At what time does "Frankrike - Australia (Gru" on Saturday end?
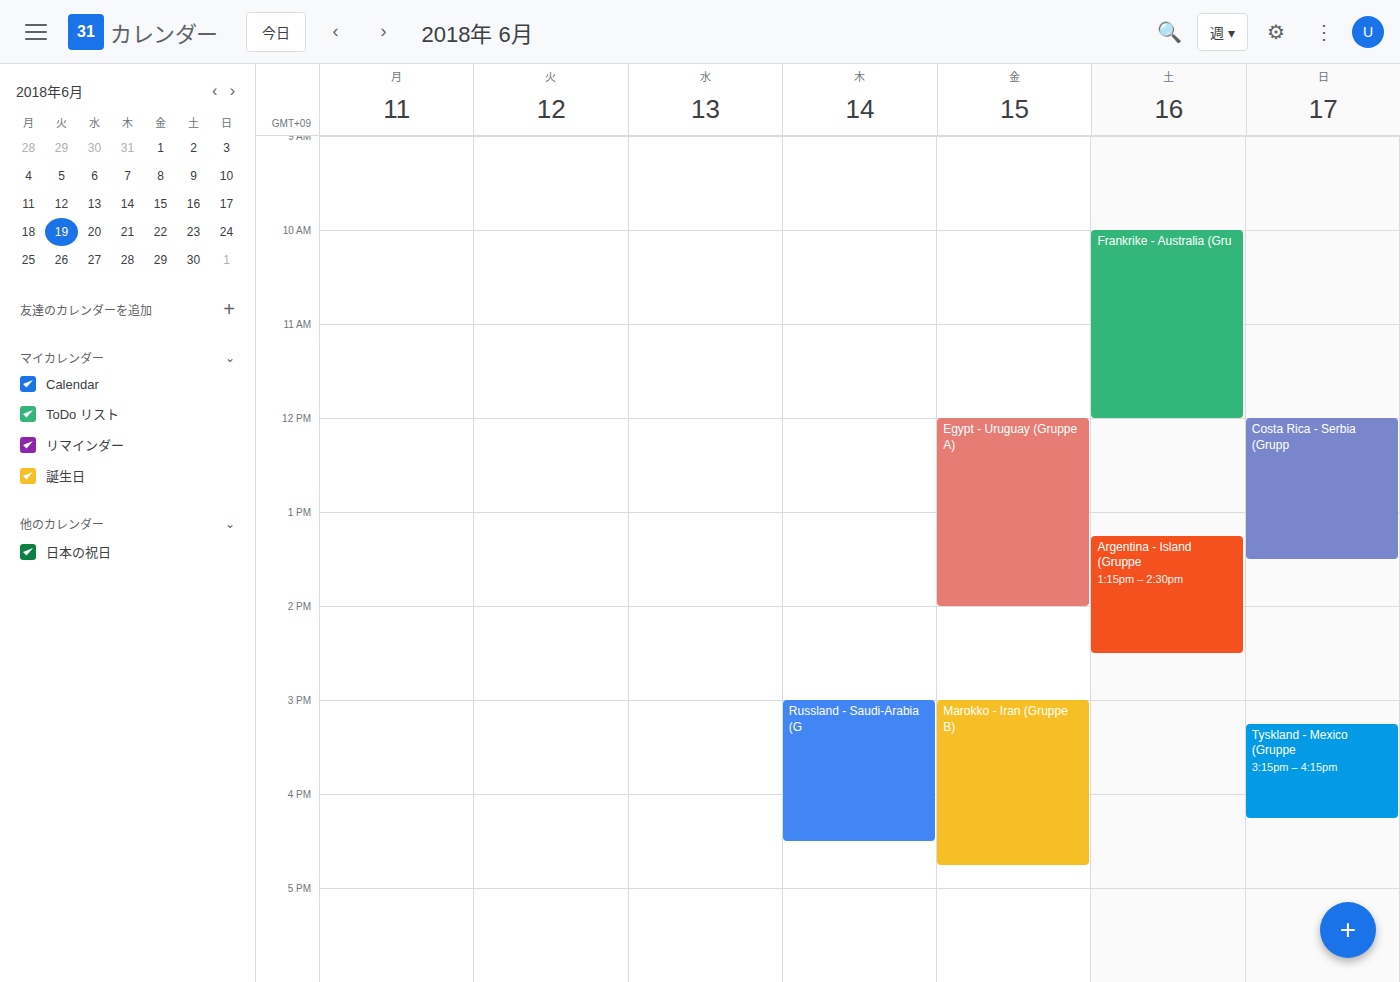
12:00 PM